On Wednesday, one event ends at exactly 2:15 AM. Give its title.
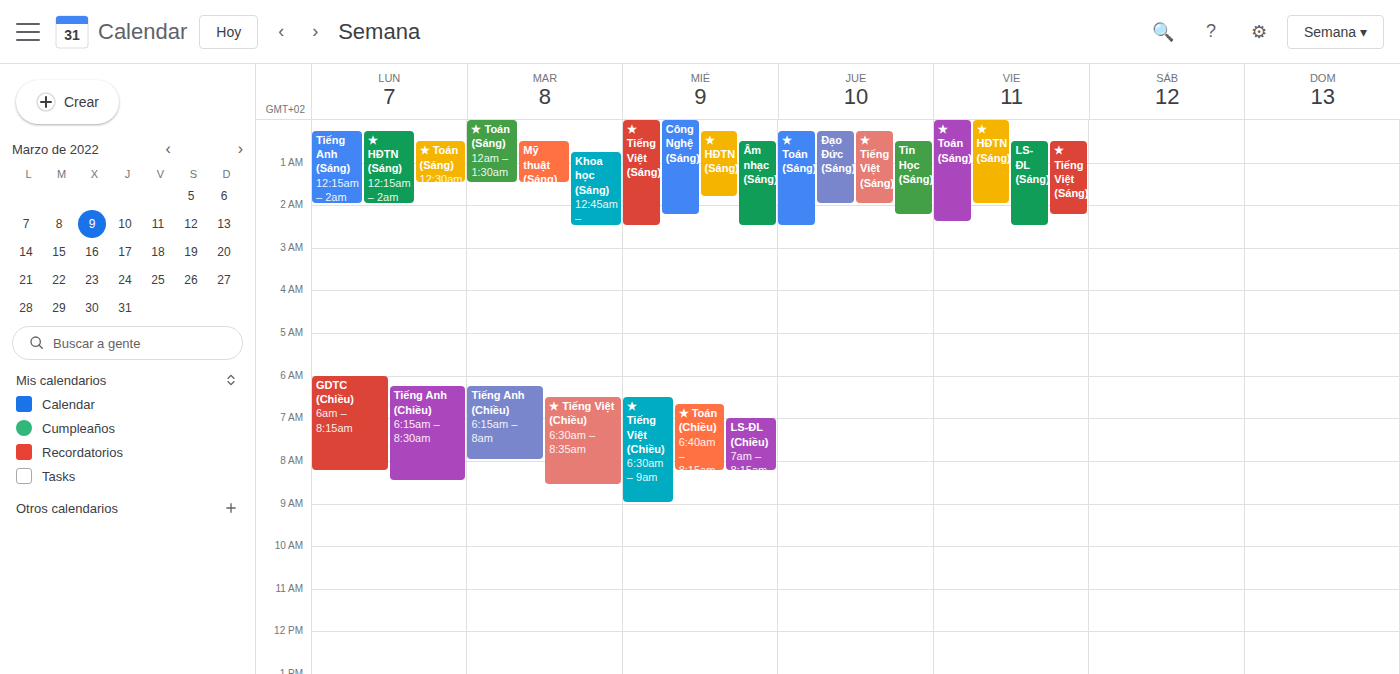
"Công Nghệ (Sáng)"